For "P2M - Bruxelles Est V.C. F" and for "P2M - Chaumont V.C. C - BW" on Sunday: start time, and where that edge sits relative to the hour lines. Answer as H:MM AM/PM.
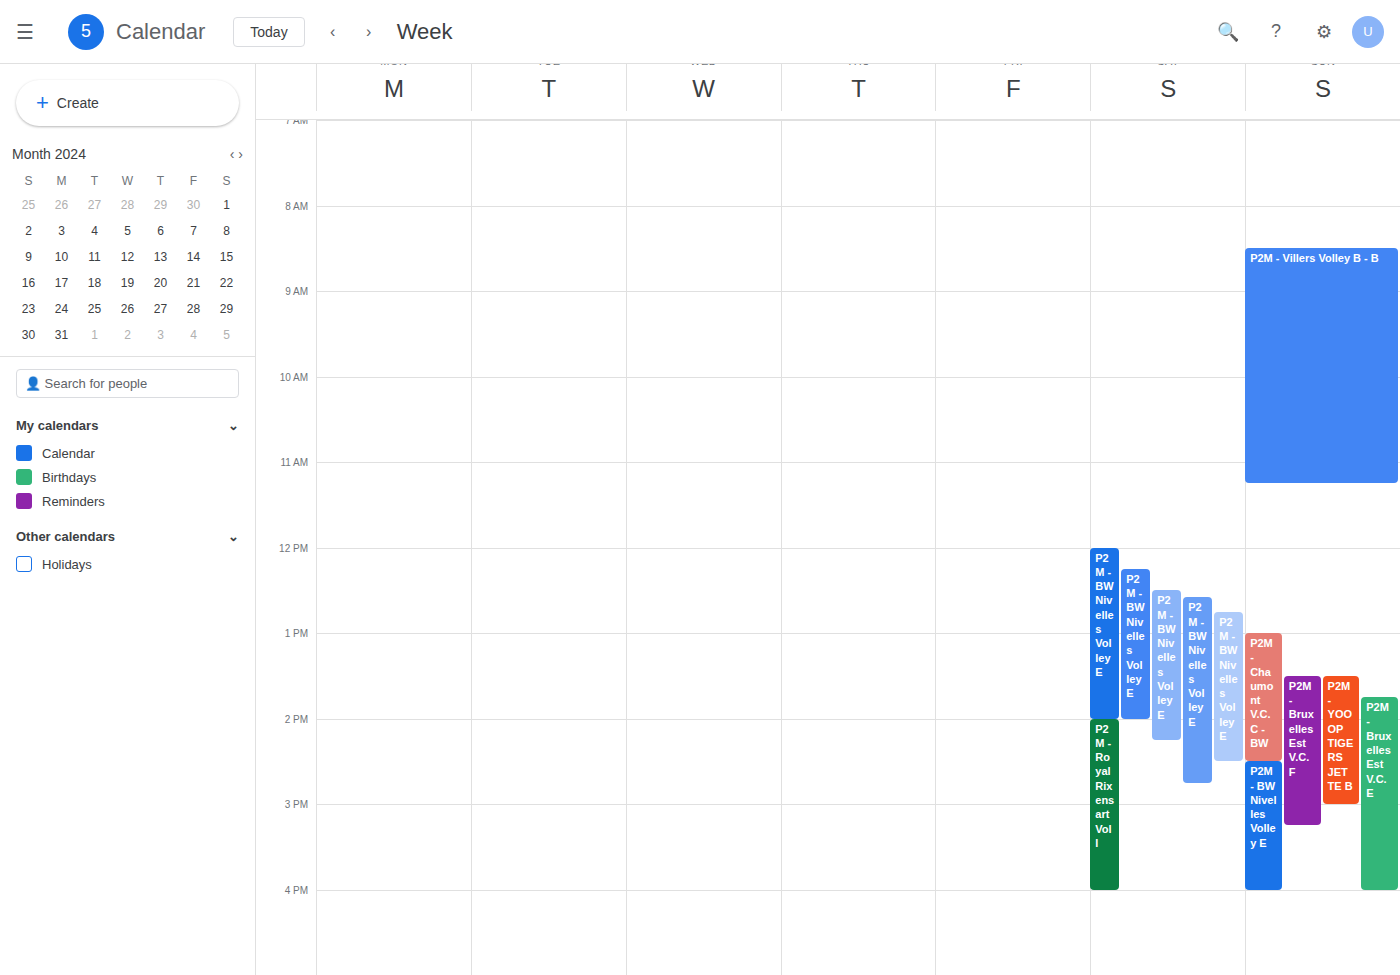
"P2M - Bruxelles Est V.C. F": 1:30 PM, halfway between the 1 PM and 2 PM lines. "P2M - Chaumont V.C. C - BW": 1:00 PM, exactly on the 1 PM line.